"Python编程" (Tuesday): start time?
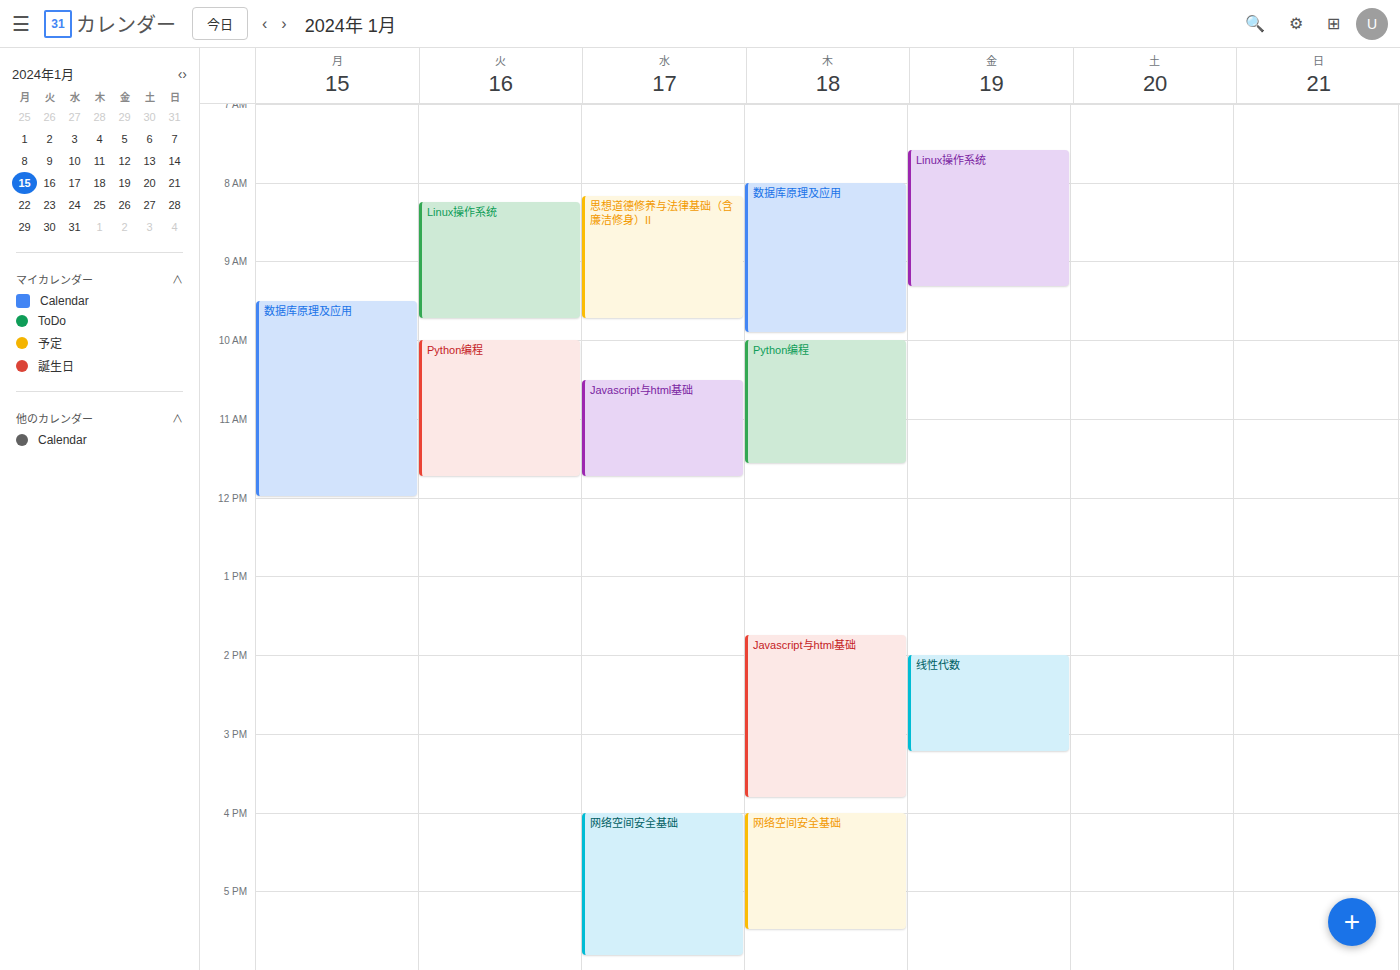
10:00 AM